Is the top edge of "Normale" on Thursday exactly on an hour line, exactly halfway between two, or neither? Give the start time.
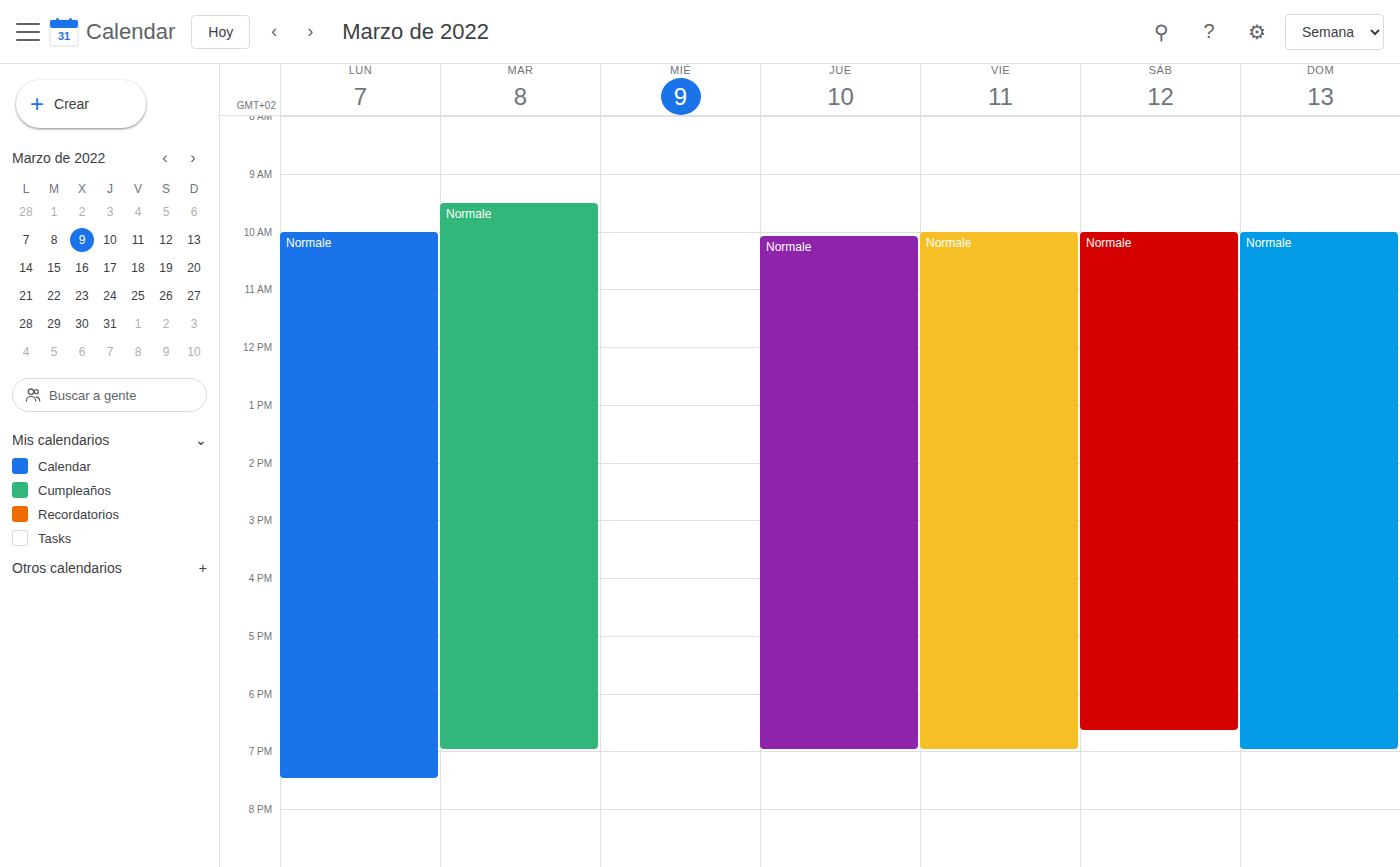
10:05 AM -- neither: 5 minutes below the 10 AM line and 55 minutes above the 11 AM line.